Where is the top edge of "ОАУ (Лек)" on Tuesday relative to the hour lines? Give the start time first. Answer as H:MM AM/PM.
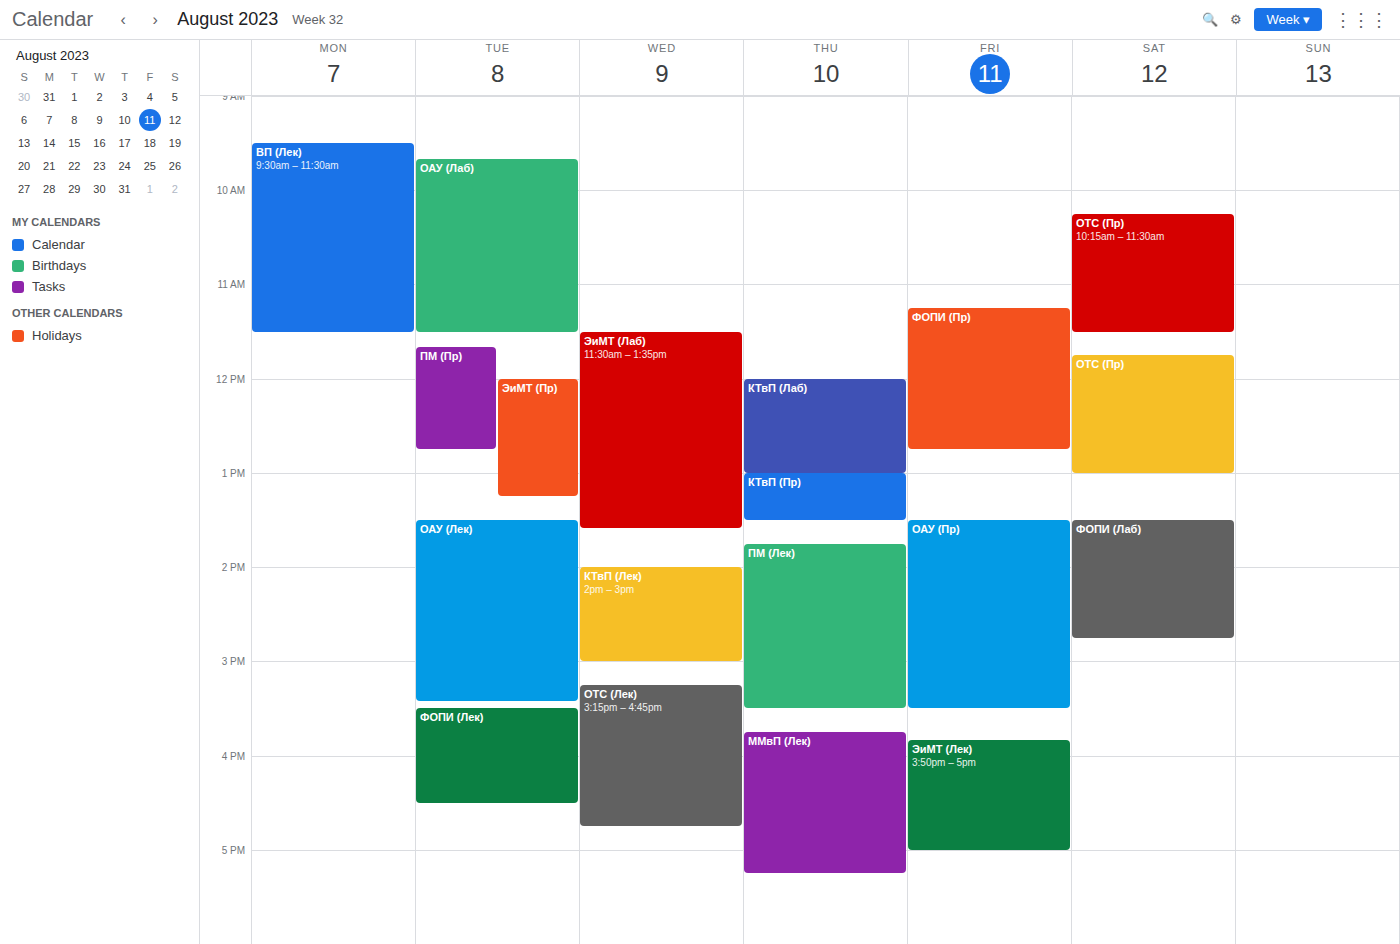
1:30 PM -- halfway between the 1 PM and 2 PM lines.